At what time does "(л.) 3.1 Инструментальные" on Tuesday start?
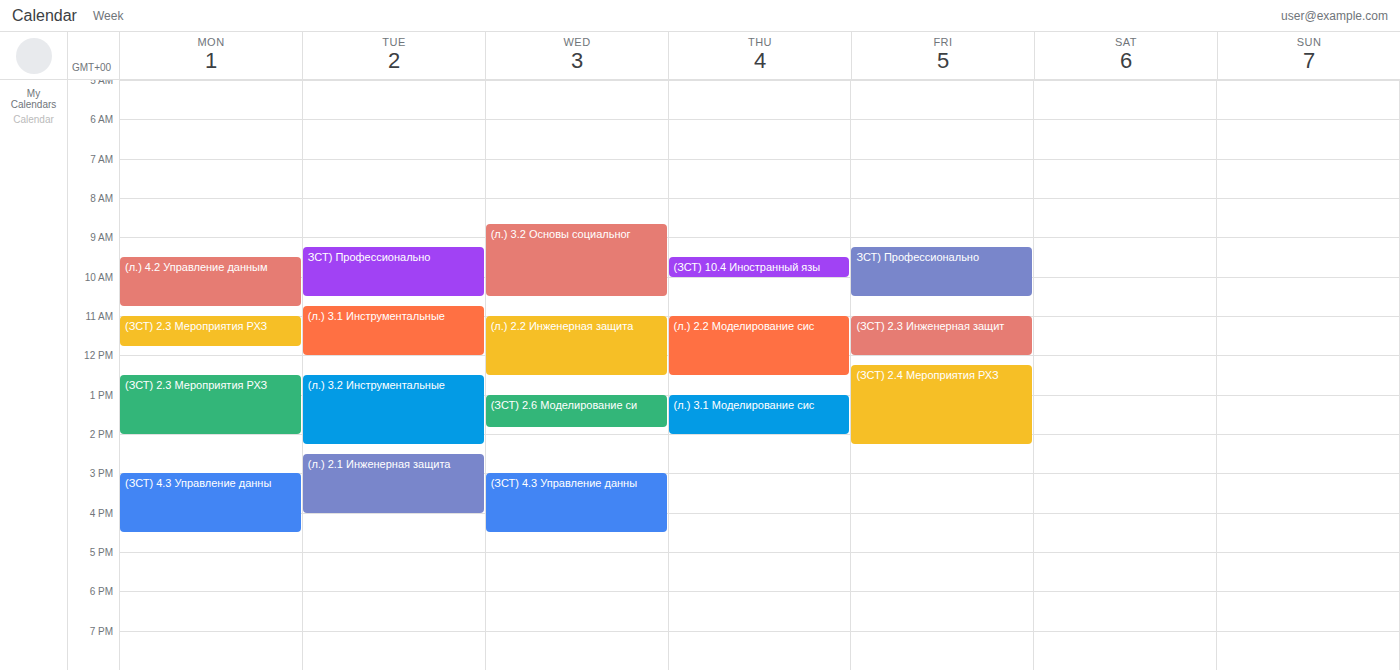
10:45 AM